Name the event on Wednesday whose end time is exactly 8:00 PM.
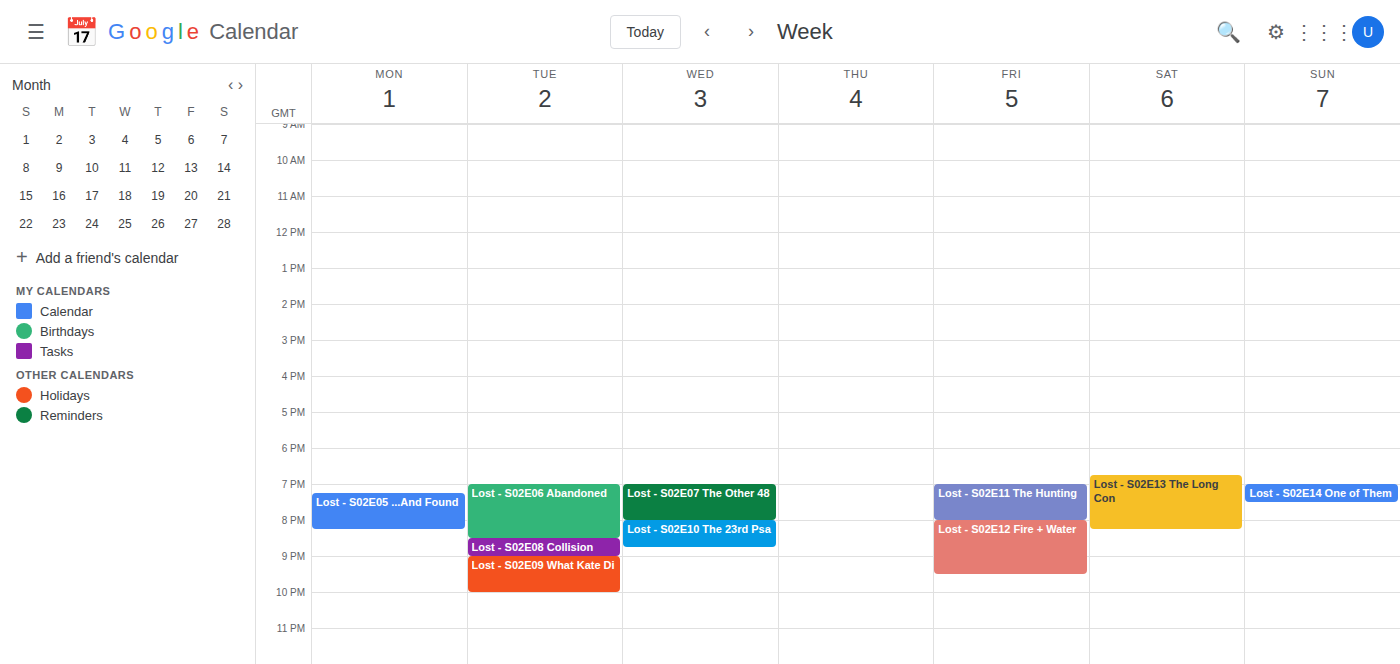
"Lost - S02E07 The Other 48"